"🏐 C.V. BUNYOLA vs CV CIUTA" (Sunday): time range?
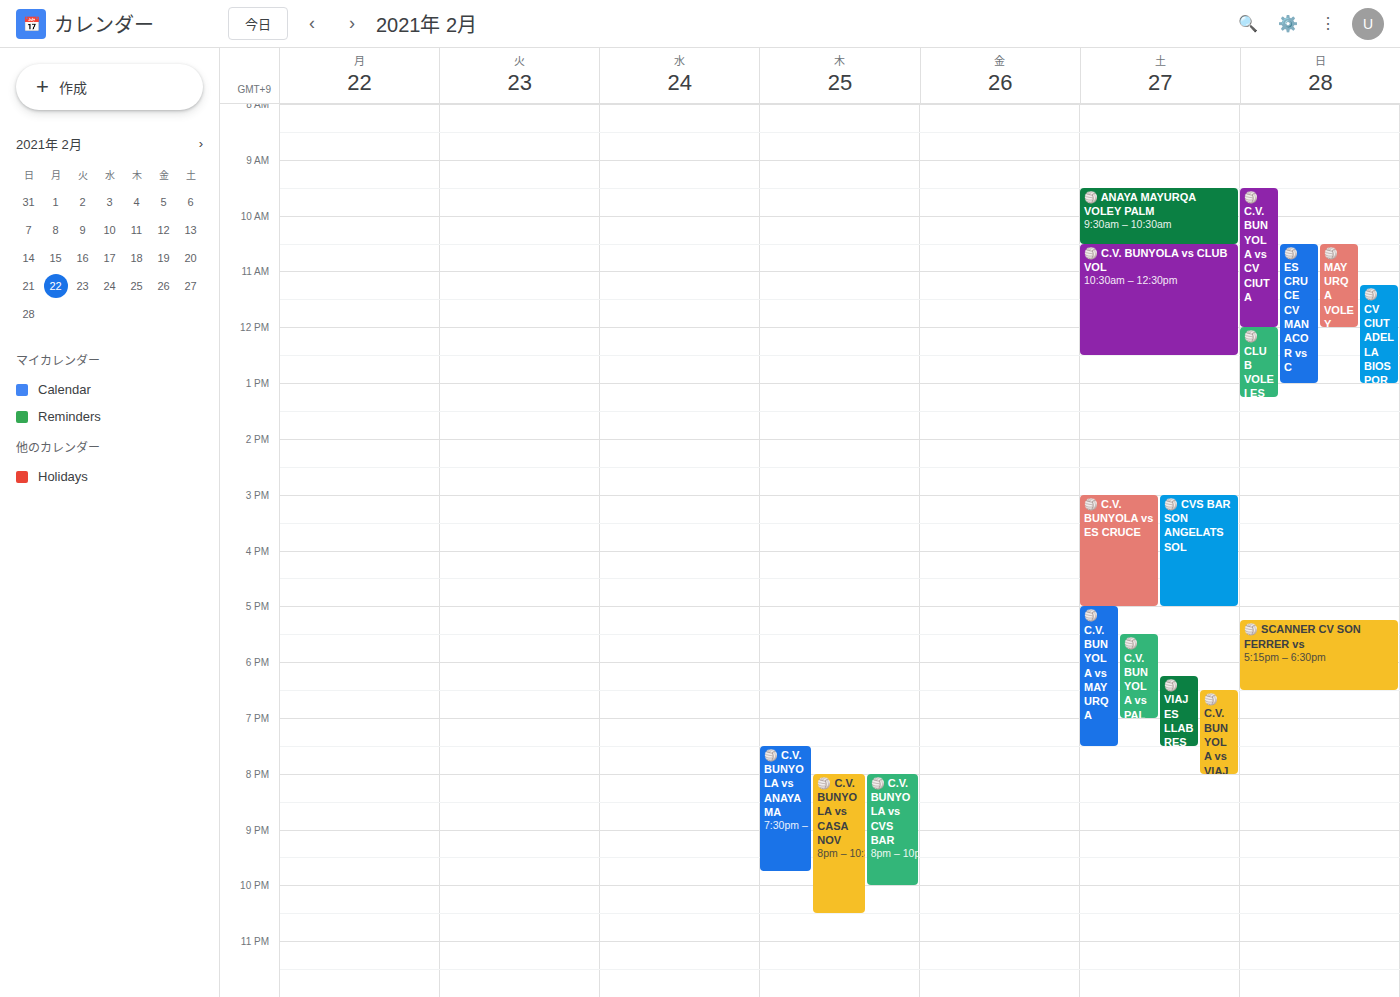
09:30 to 12:00